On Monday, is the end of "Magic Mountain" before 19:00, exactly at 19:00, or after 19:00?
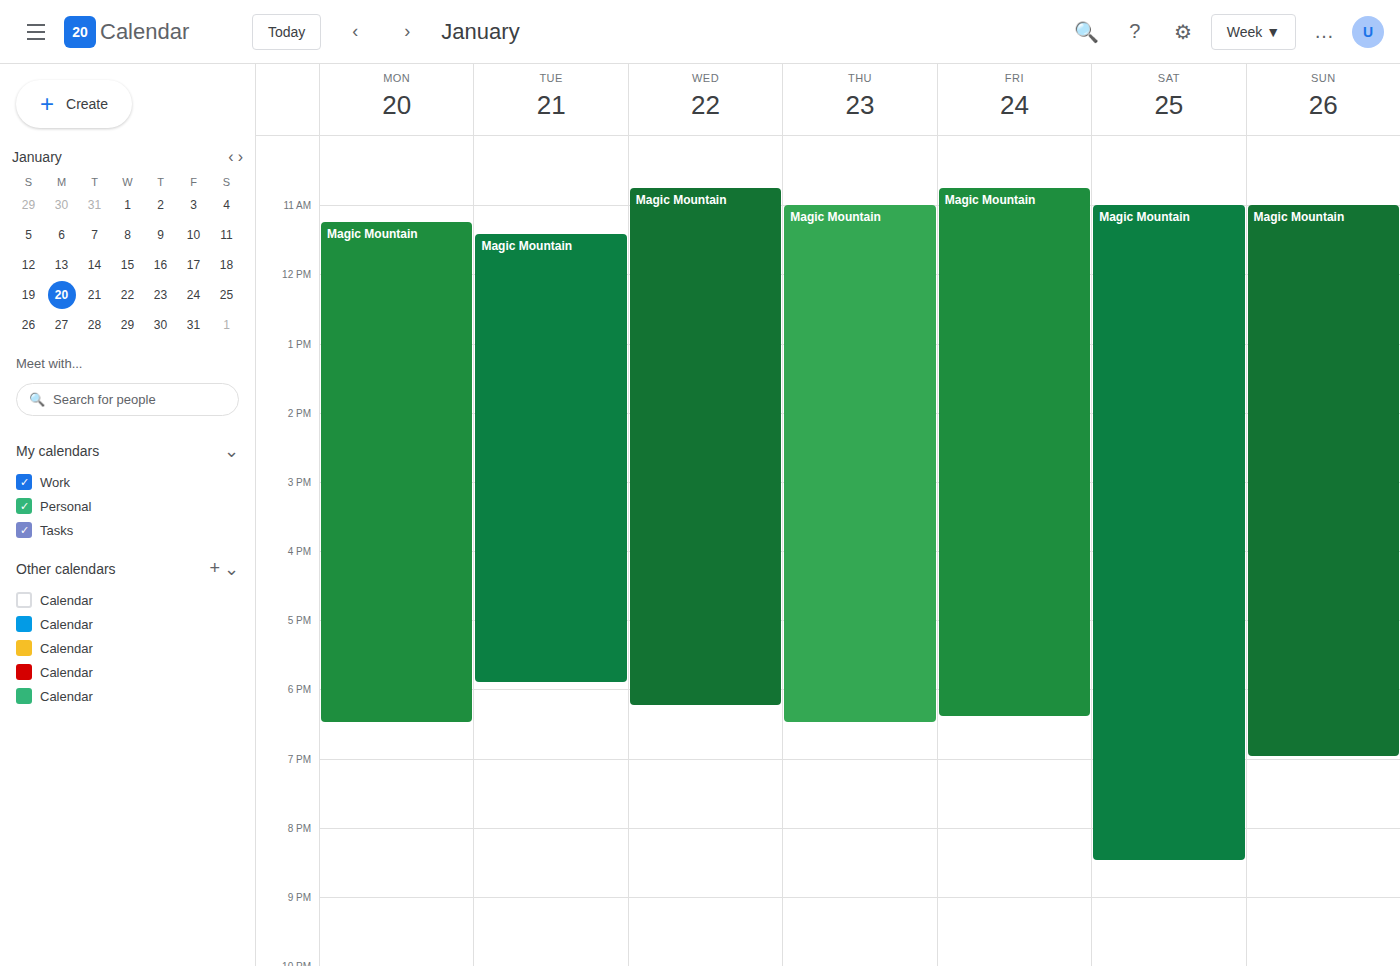
18:30 -- before 19:00, 30 minutes above the 19:00 line.